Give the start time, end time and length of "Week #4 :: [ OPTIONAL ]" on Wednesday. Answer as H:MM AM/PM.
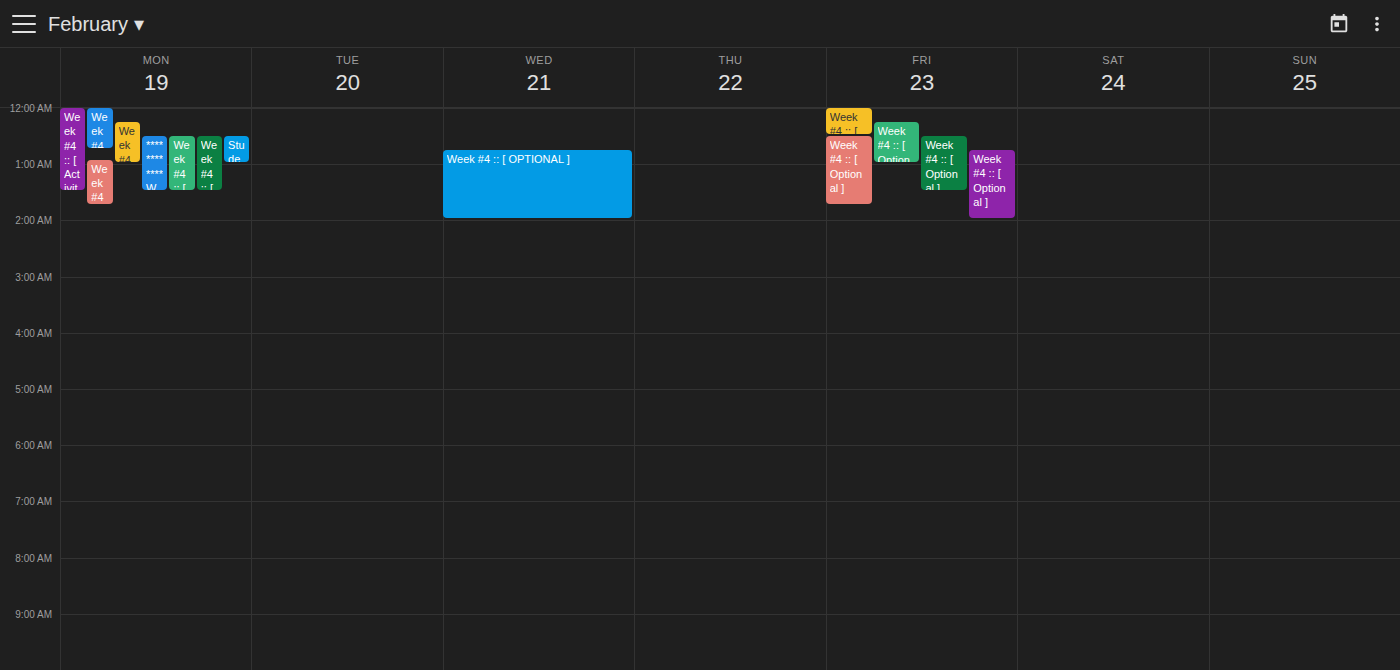
12:45 AM to 2:00 AM, 1 hour 15 minutes